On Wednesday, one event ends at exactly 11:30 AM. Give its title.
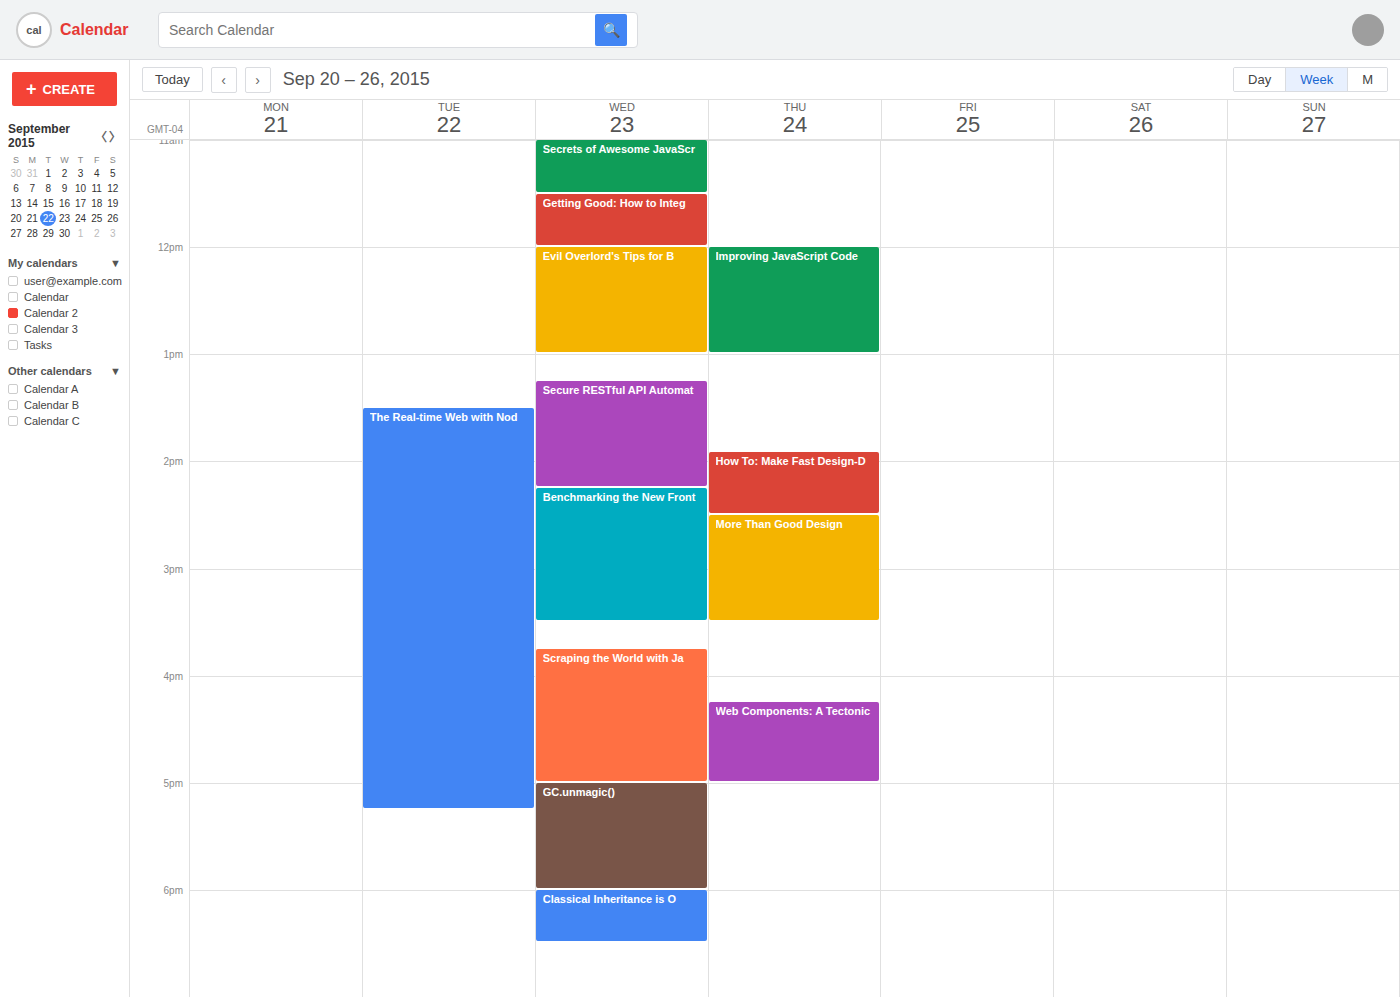
"Secrets of Awesome JavaScr"